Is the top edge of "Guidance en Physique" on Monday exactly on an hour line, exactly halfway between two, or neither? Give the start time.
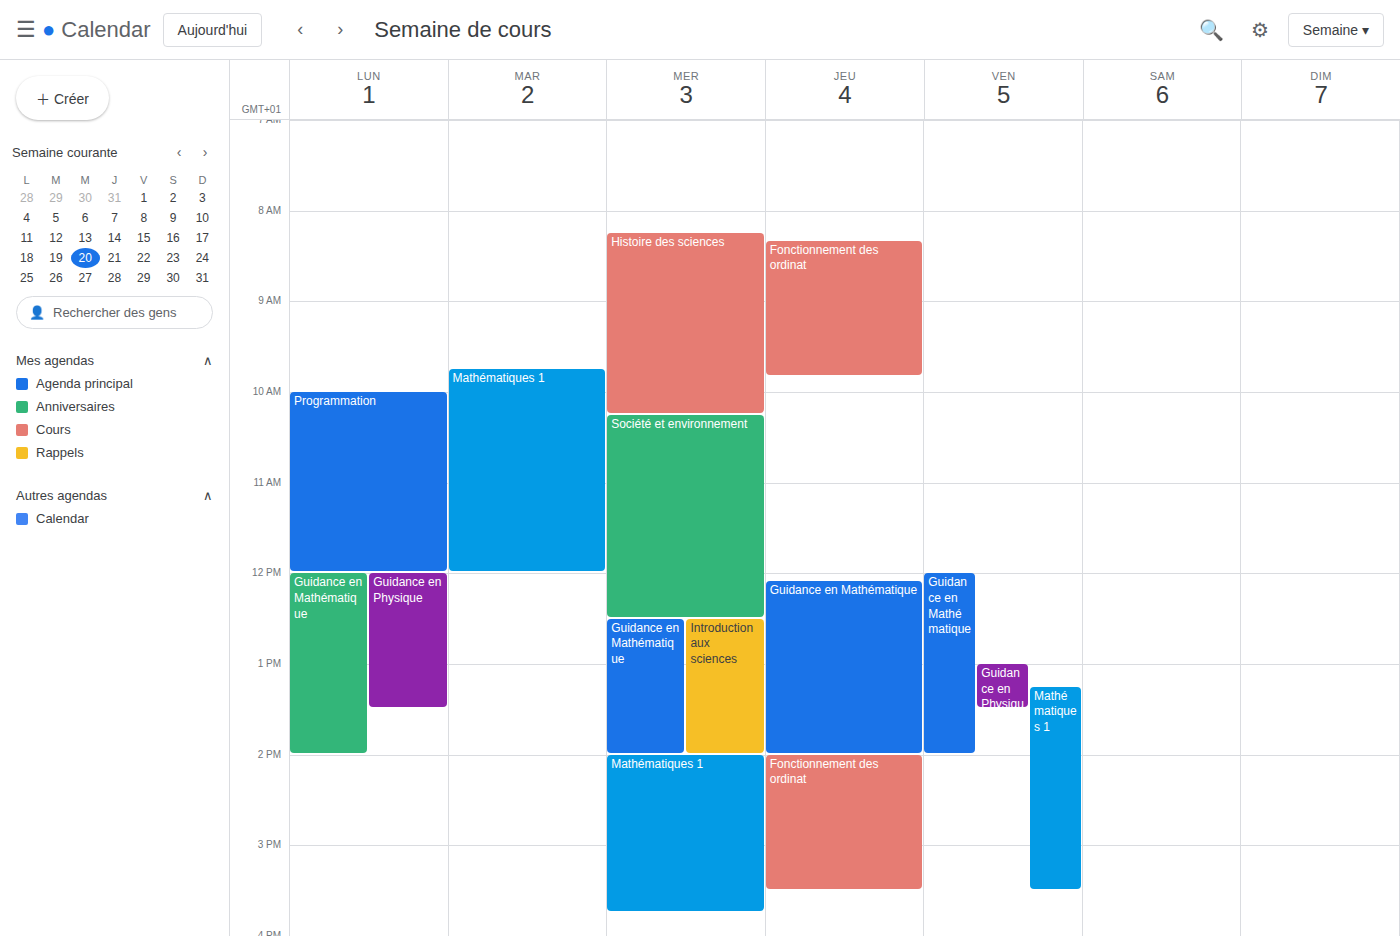
12:00 PM -- exactly on the 12 PM line.